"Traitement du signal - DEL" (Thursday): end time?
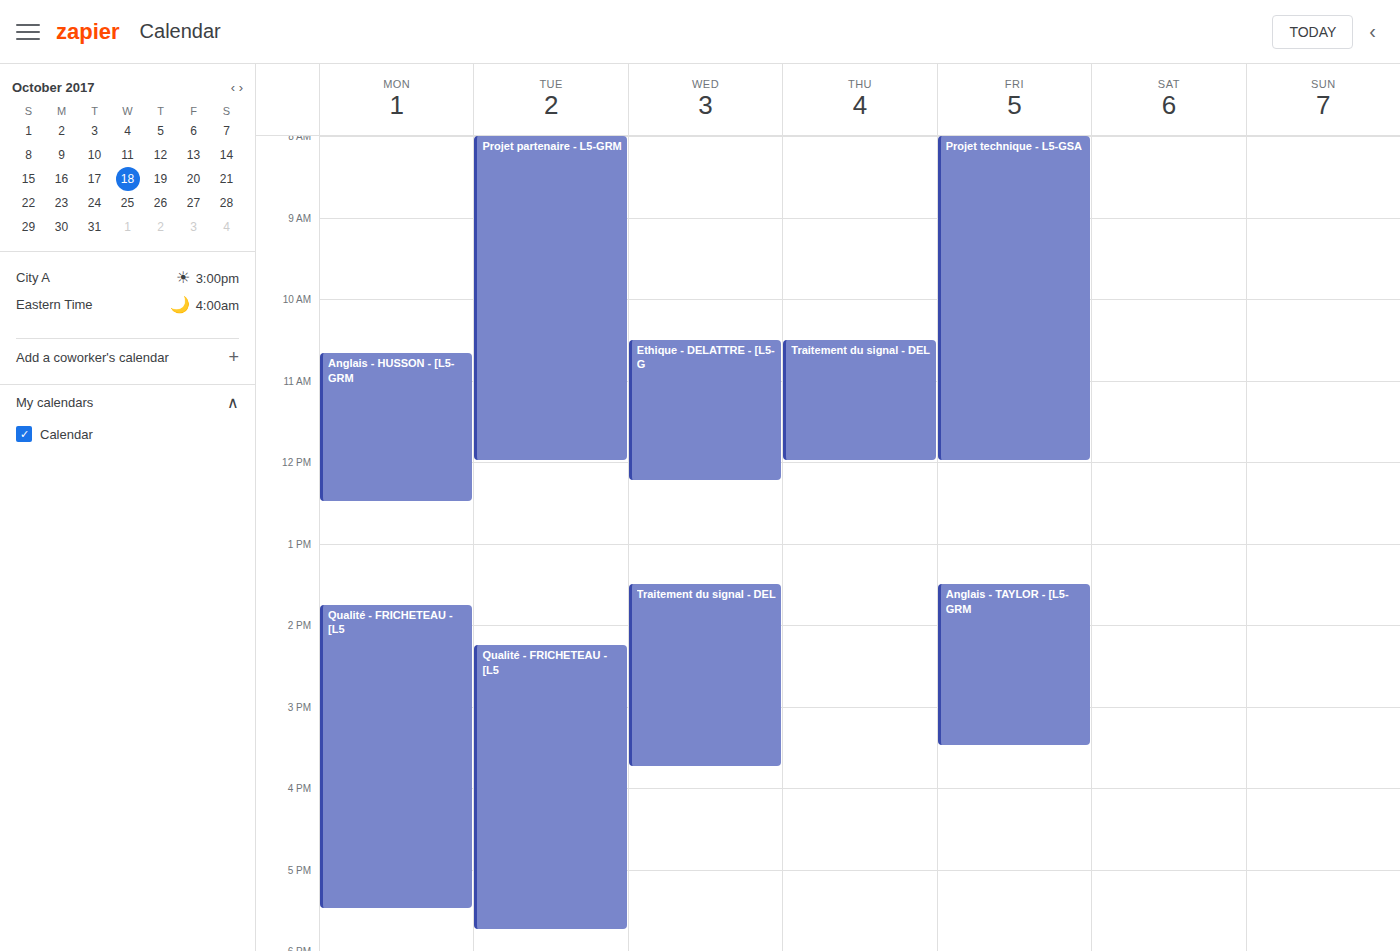
12:00 PM